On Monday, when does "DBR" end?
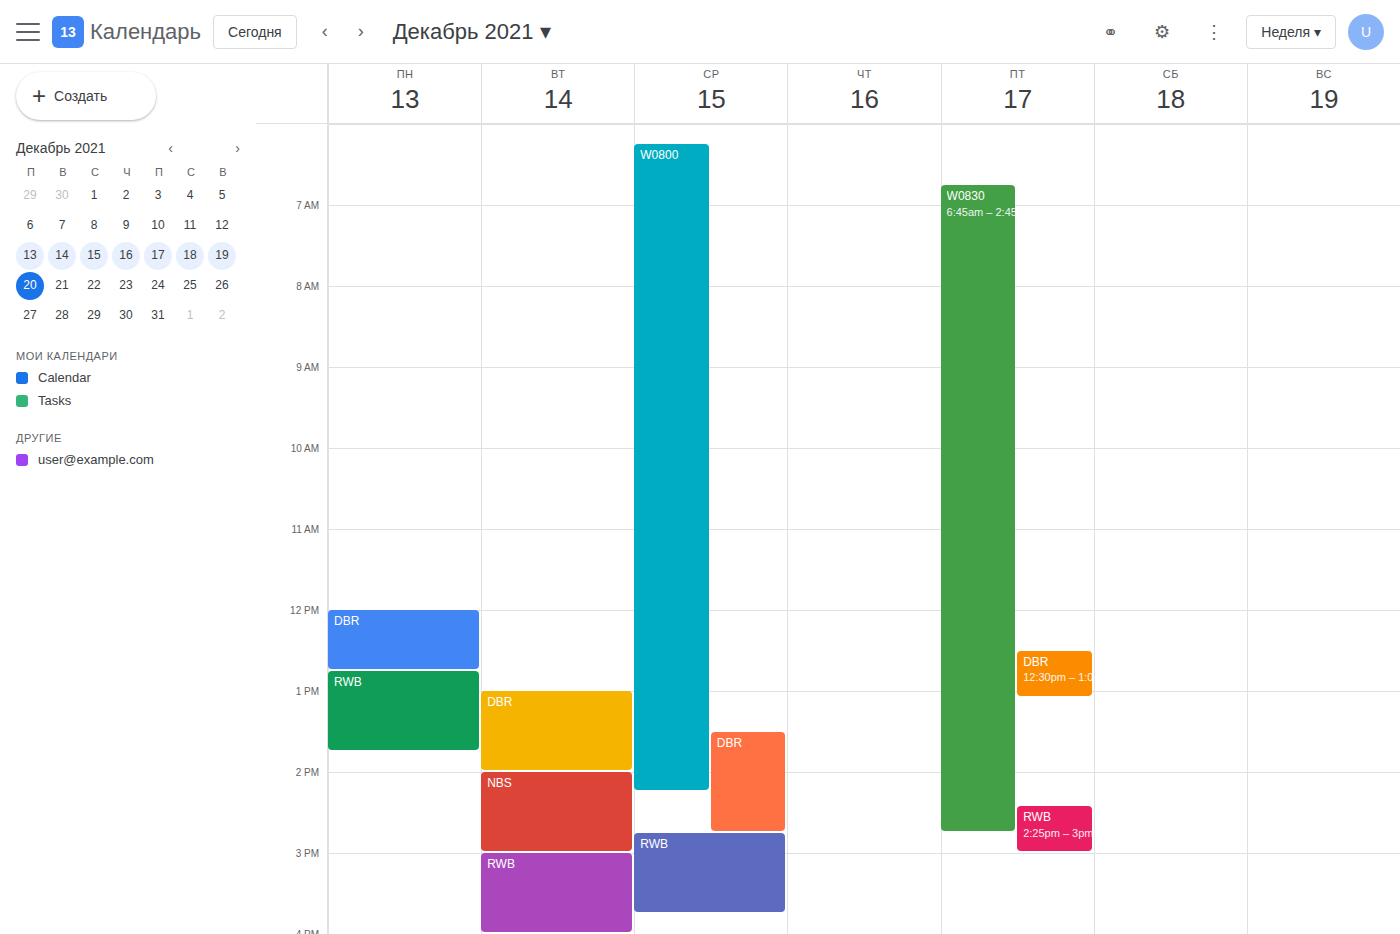
12:45 PM